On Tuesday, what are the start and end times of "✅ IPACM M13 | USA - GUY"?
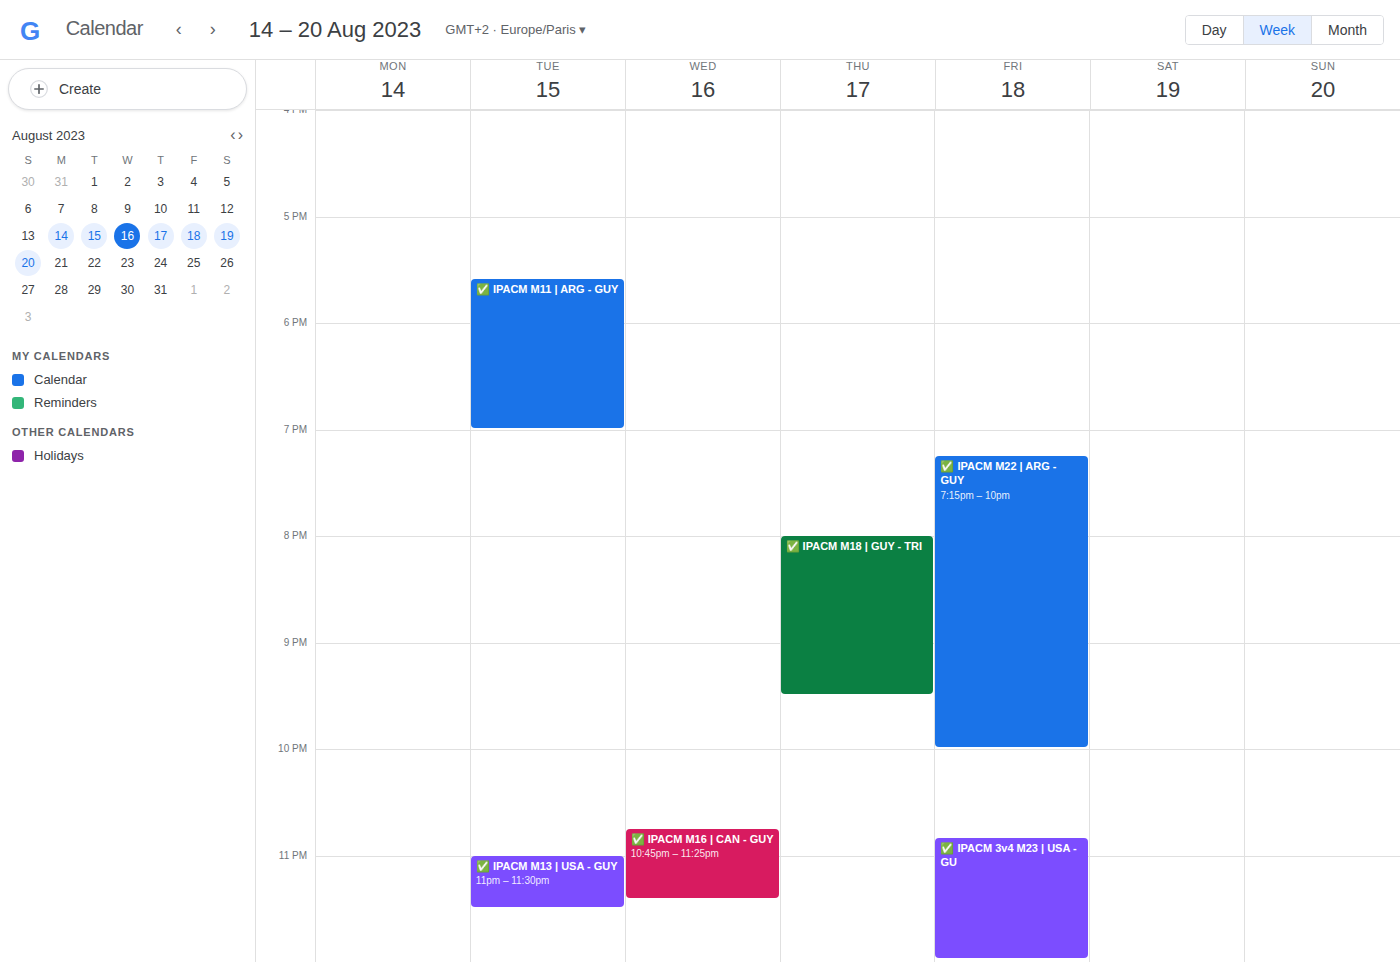
11:00 PM to 11:30 PM